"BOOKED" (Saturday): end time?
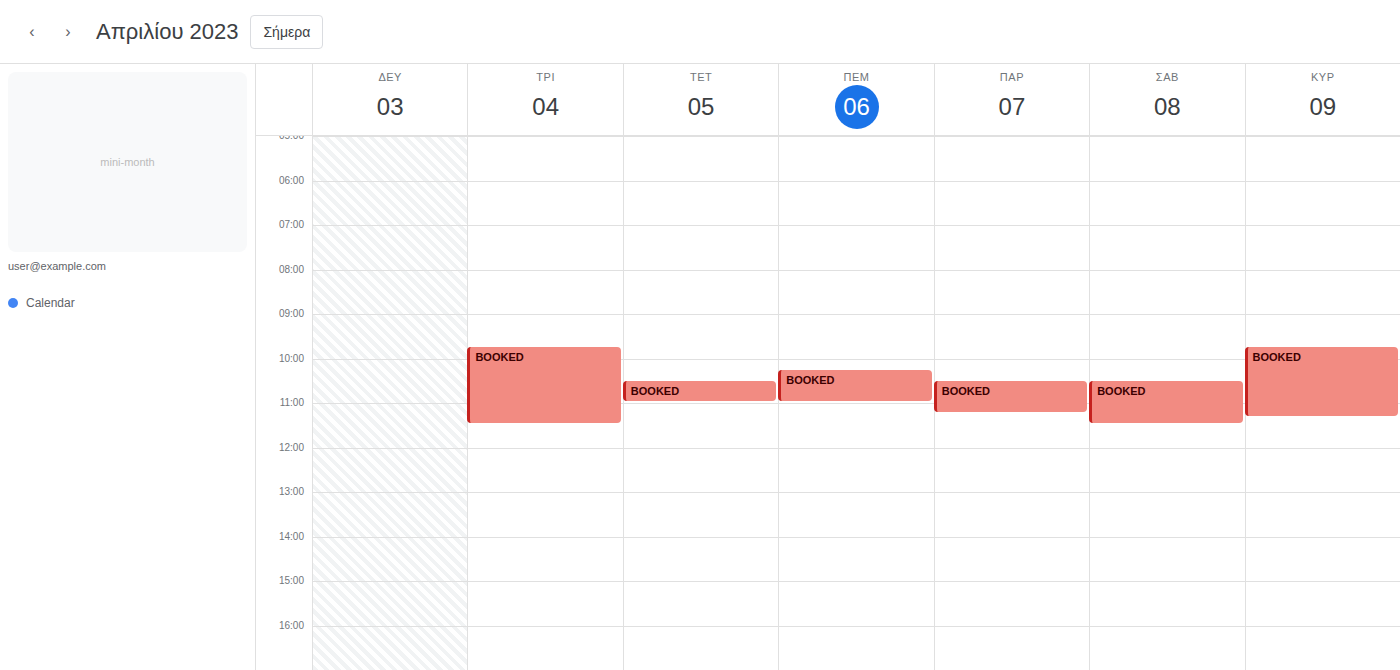
11:30 AM